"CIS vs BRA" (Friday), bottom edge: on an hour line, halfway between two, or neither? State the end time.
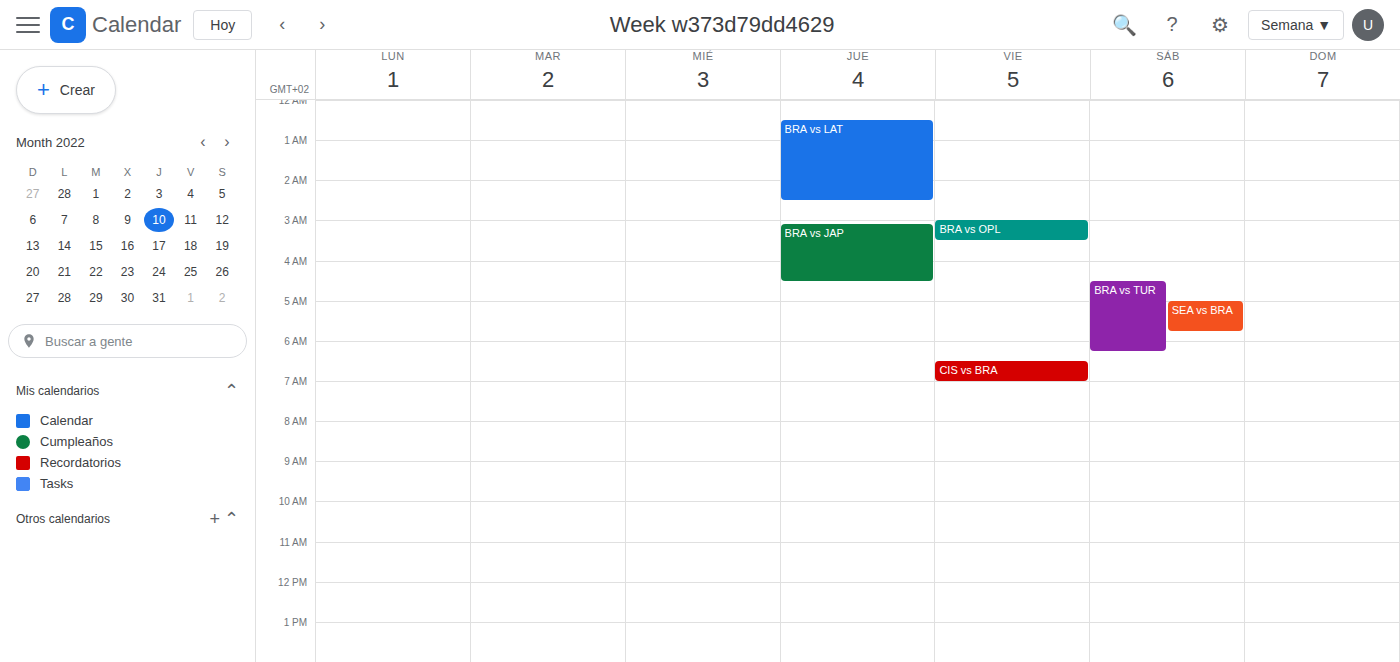
7:00 AM -- exactly on the 7 AM line.